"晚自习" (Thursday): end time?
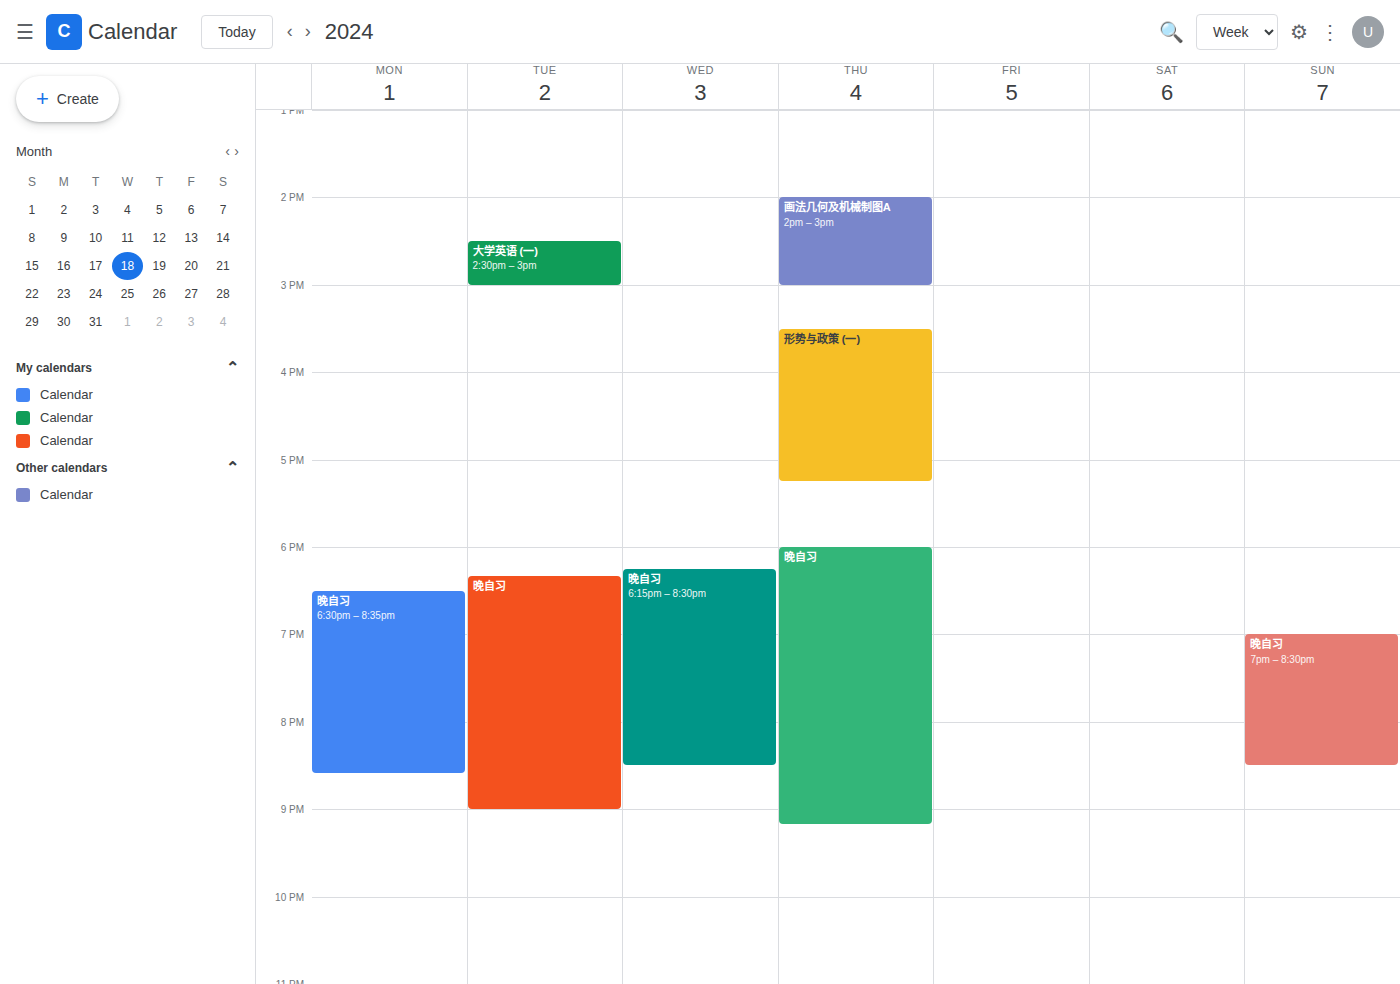
9:10 PM